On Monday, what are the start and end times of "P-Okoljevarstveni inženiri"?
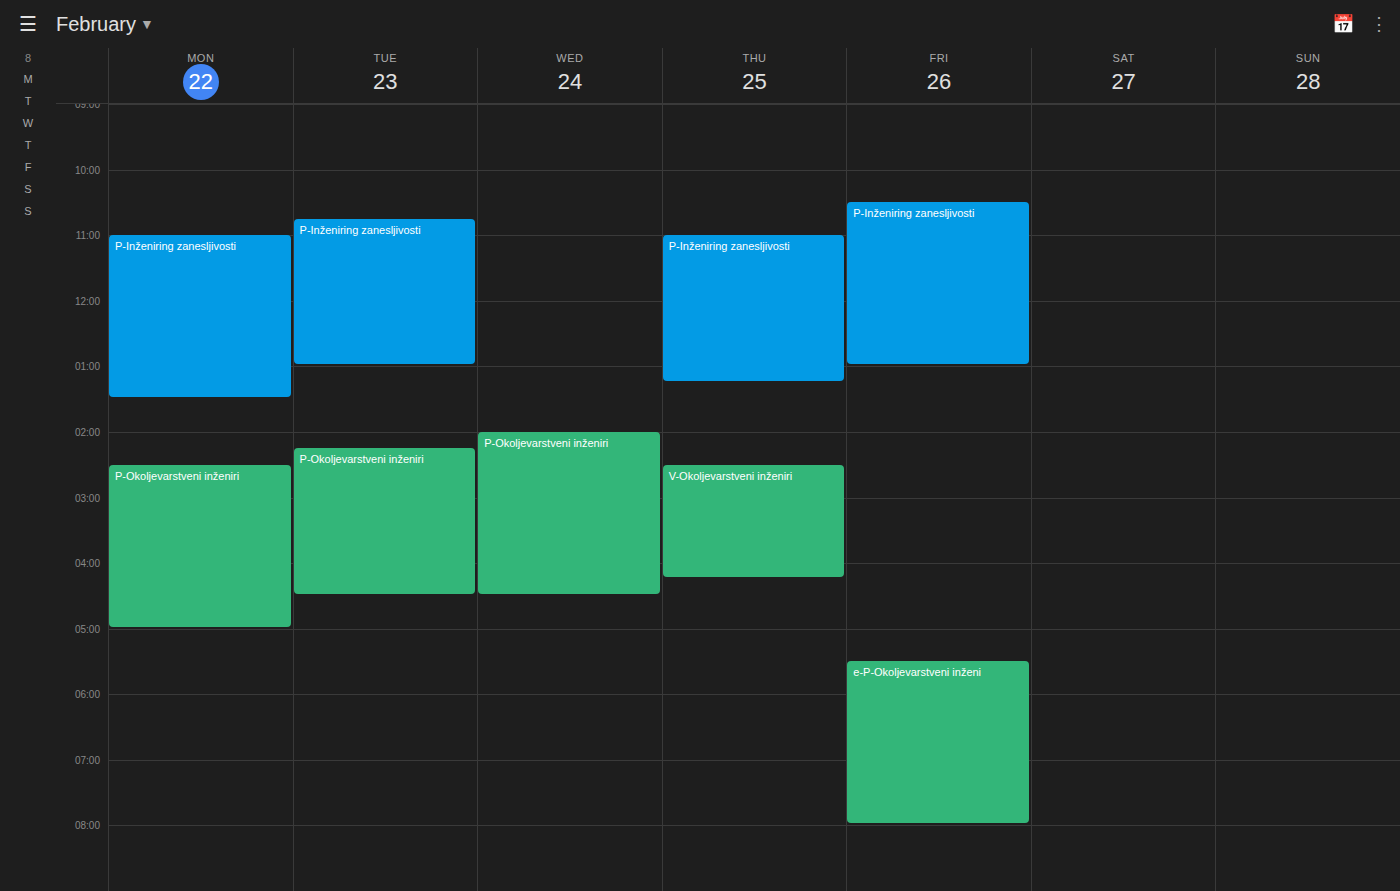
2:30 PM to 5:00 PM